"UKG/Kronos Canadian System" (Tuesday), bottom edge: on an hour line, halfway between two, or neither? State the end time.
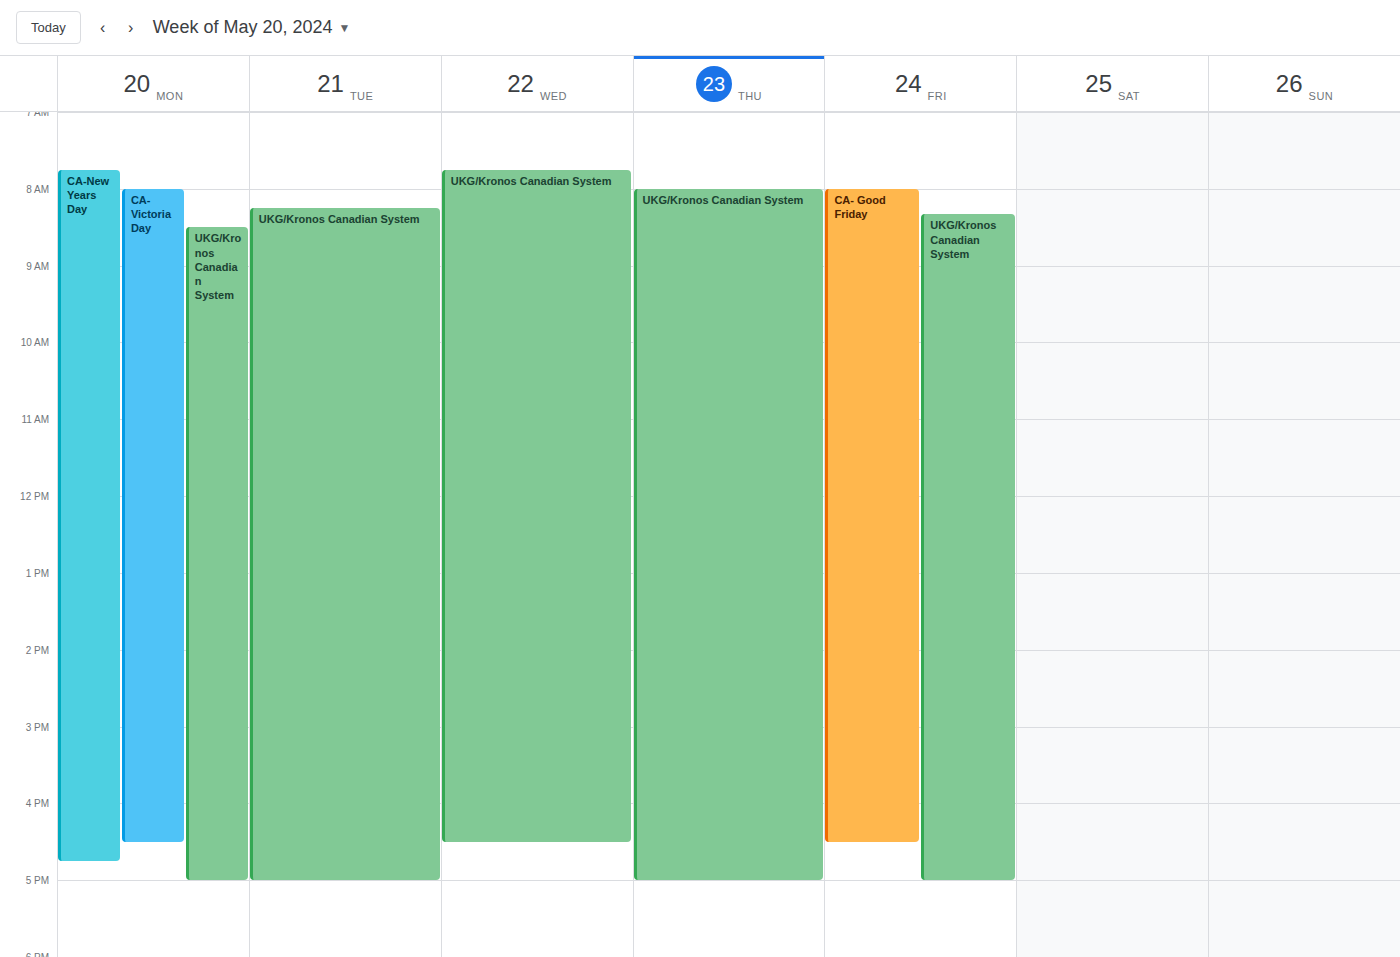
5:00 PM -- exactly on the 5 PM line.